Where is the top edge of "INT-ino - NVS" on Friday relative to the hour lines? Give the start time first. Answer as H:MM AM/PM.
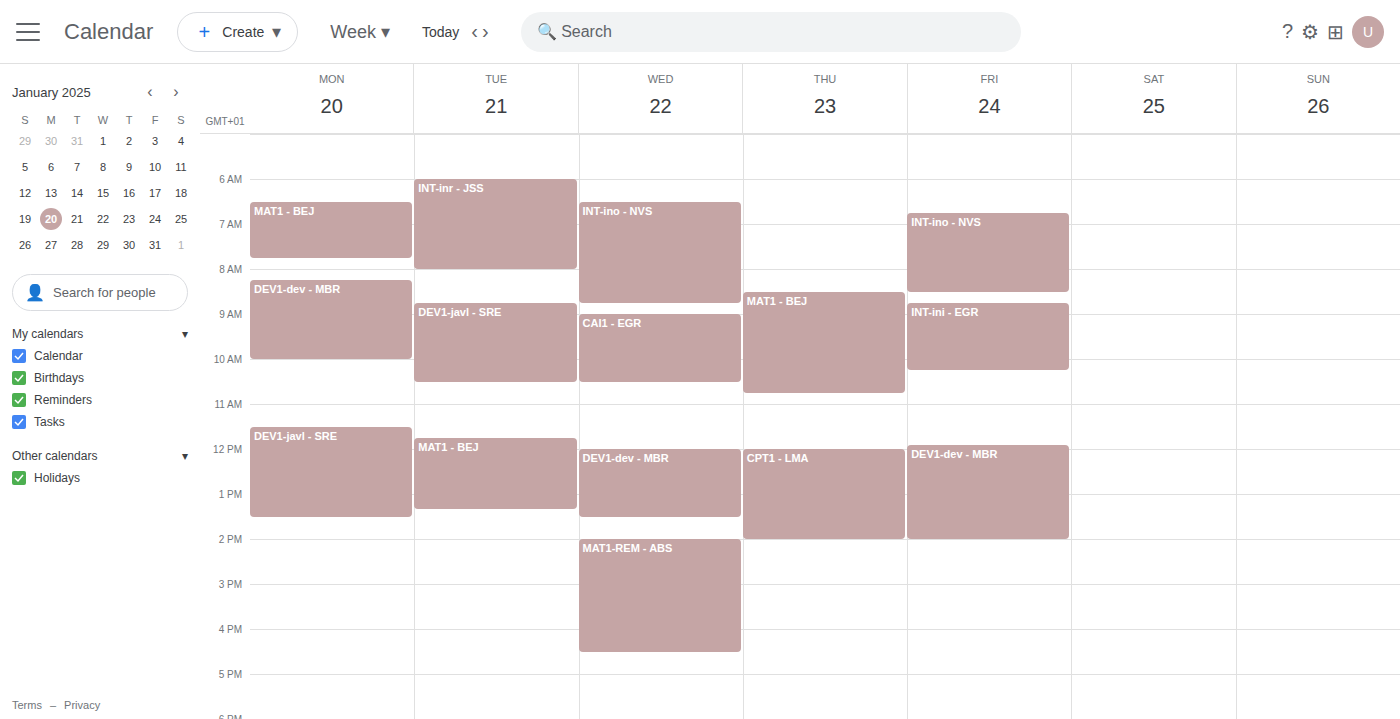
6:45 AM -- neither: three quarters of the way from the 6 AM line to the 7 AM line.